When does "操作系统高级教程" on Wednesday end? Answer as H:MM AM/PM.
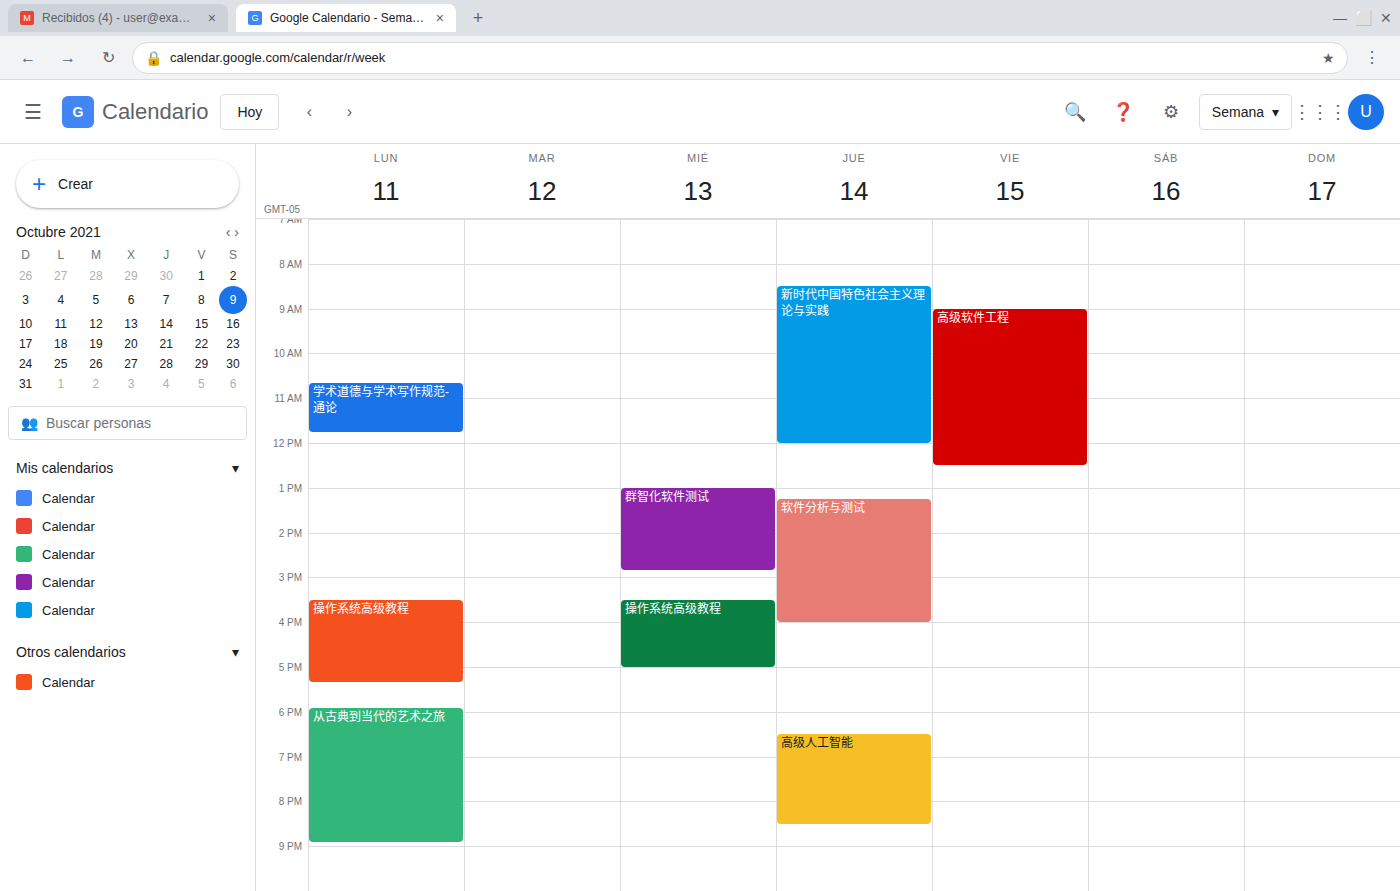
5:00 PM